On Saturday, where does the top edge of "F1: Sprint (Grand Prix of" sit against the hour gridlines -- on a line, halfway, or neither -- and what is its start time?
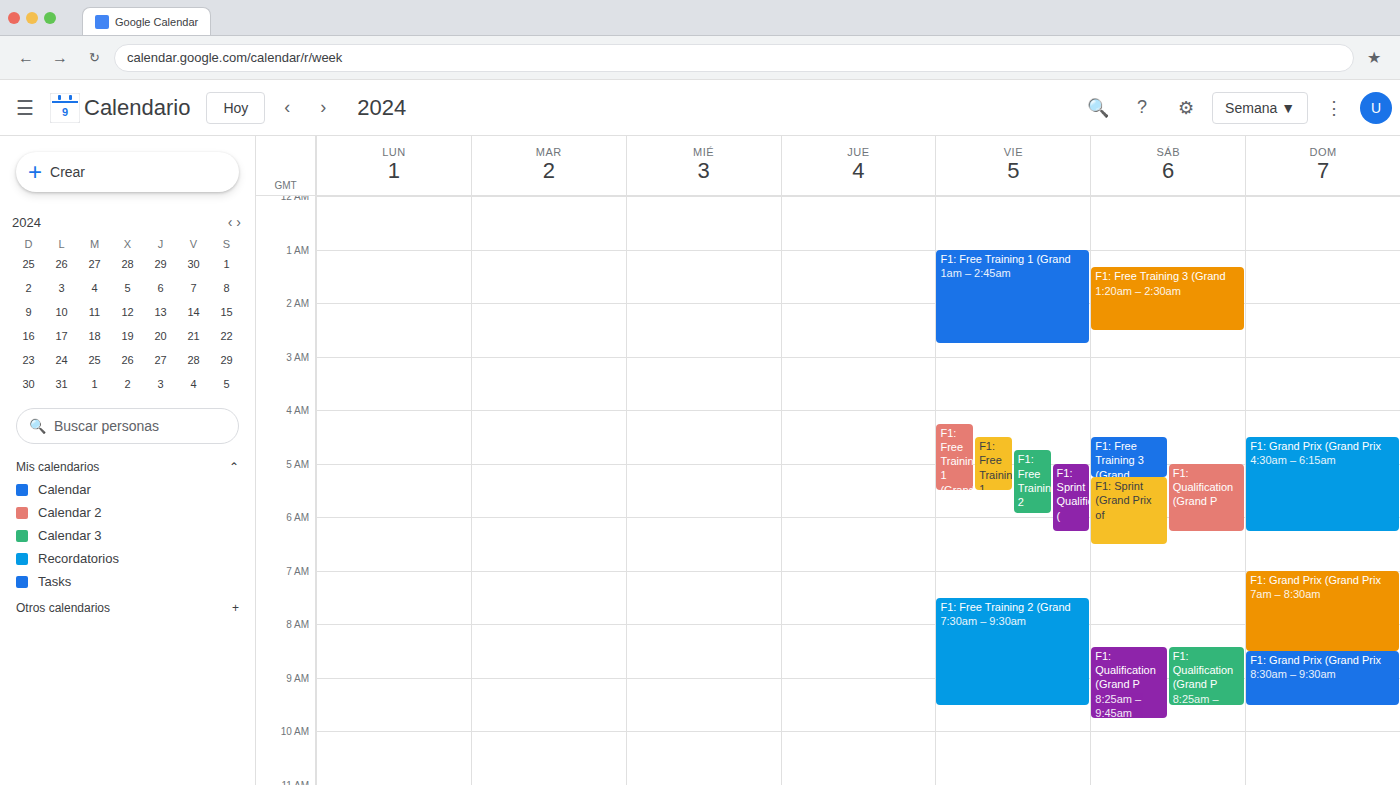
5:15 AM -- neither: a quarter of the way from the 5 AM line to the 6 AM line.